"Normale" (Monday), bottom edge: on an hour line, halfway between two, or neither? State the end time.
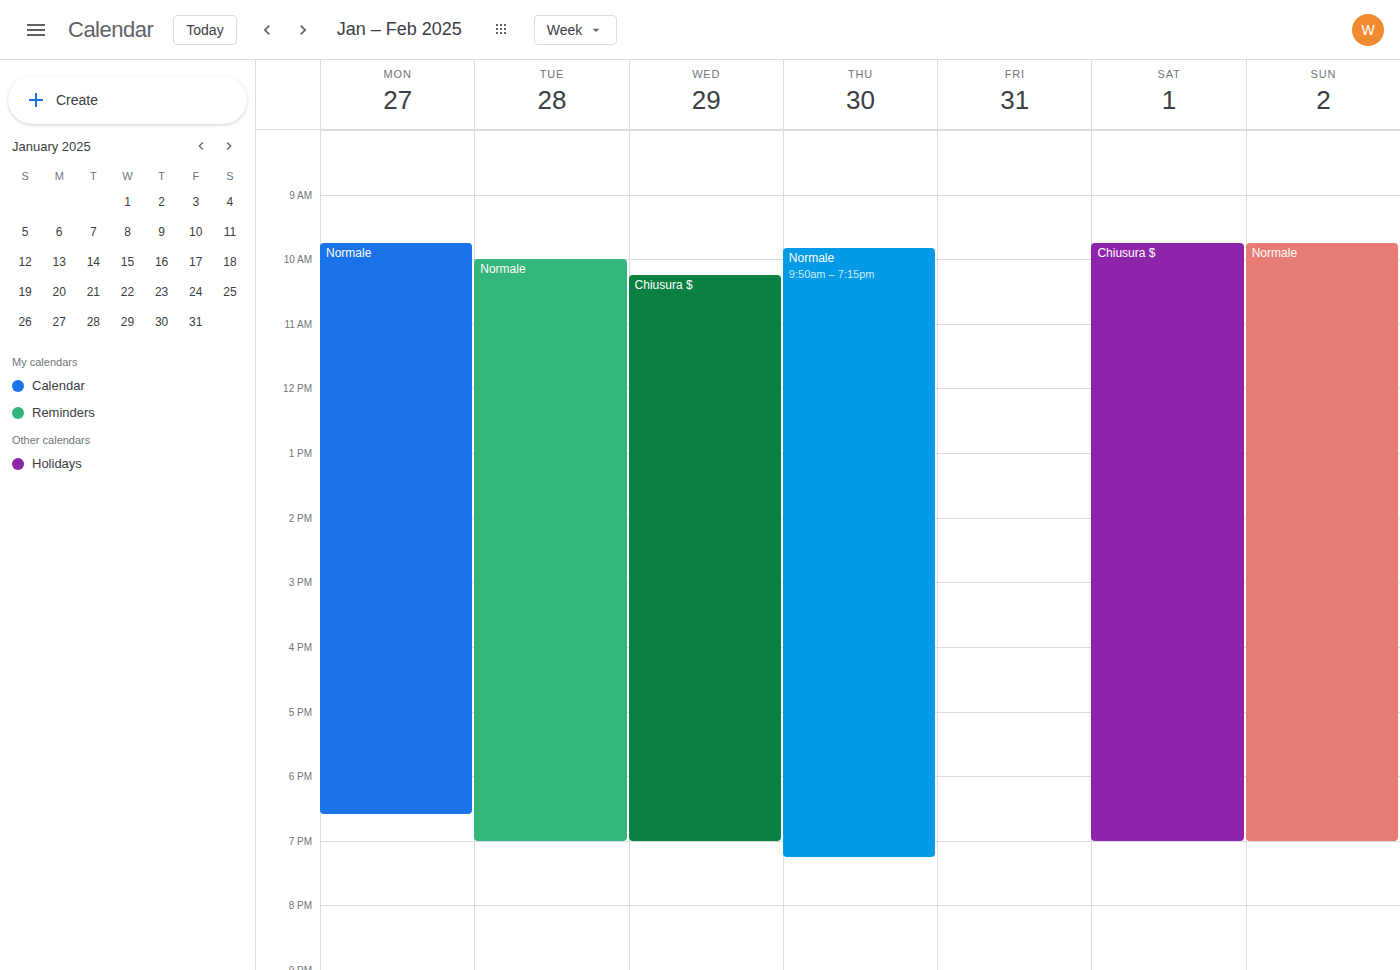
18:35 -- neither: 35 minutes below the 18:00 line and 25 minutes above the 19:00 line.